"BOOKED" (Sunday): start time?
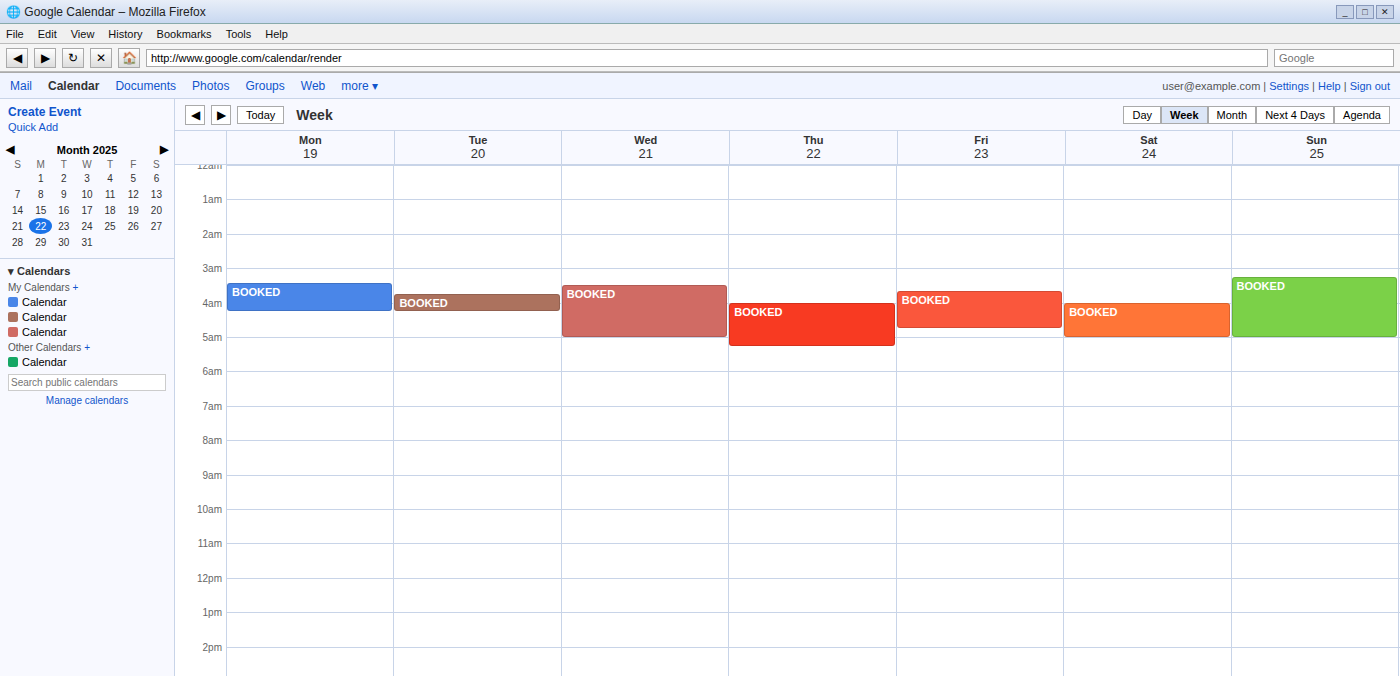
3:15 AM